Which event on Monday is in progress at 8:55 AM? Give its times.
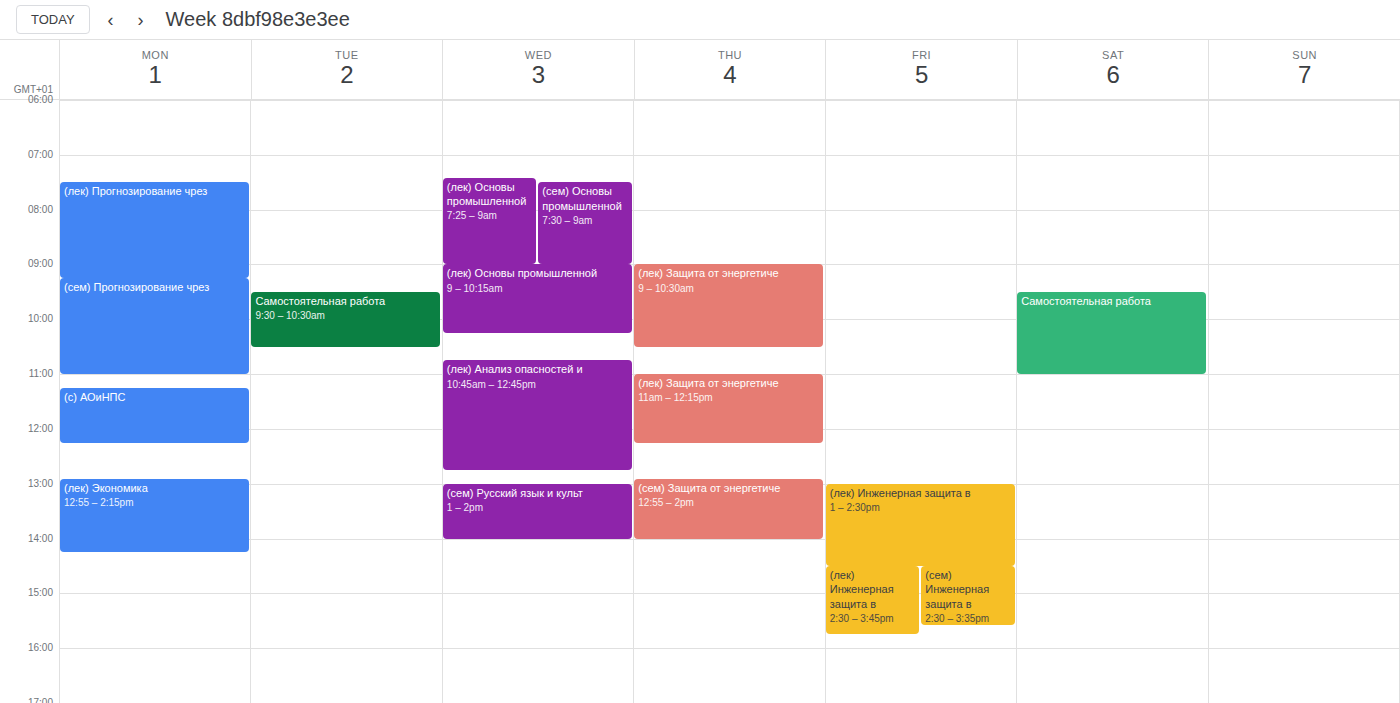
"(лек) Прогнозирование чрез", 7:30 AM to 9:15 AM